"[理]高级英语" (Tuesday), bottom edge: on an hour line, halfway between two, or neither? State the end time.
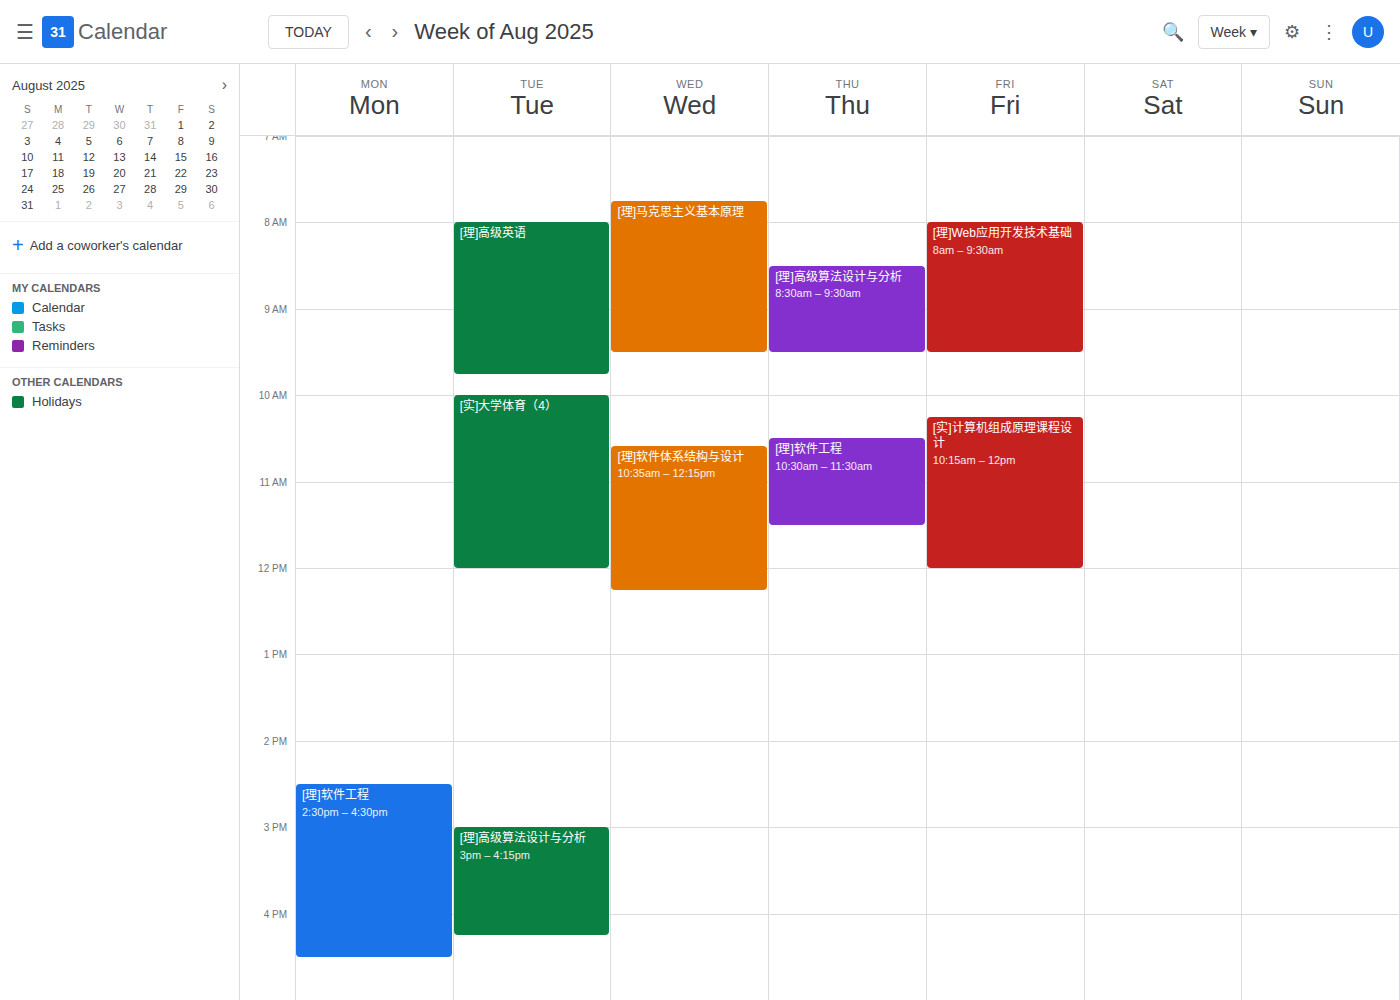
9:45 AM -- neither: three quarters of the way from the 9 AM line to the 10 AM line.